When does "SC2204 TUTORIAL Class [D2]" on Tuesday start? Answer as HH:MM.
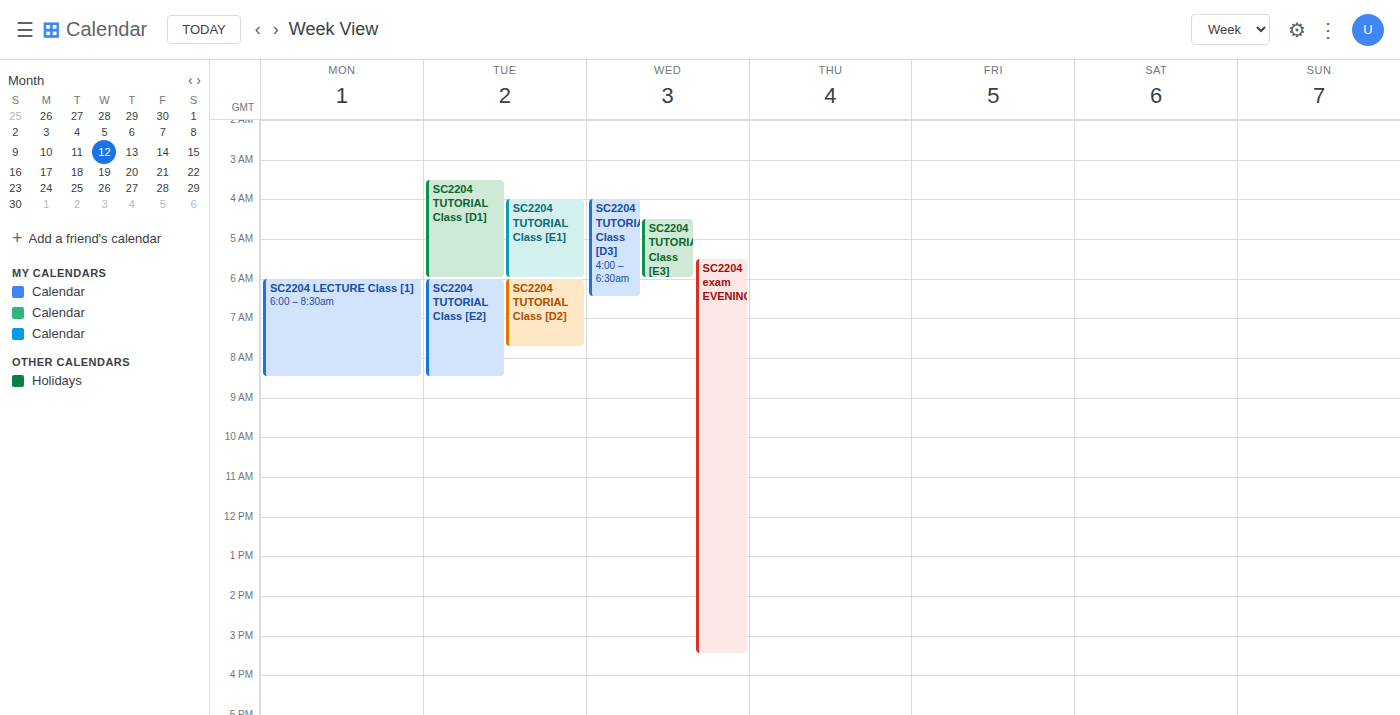
06:00